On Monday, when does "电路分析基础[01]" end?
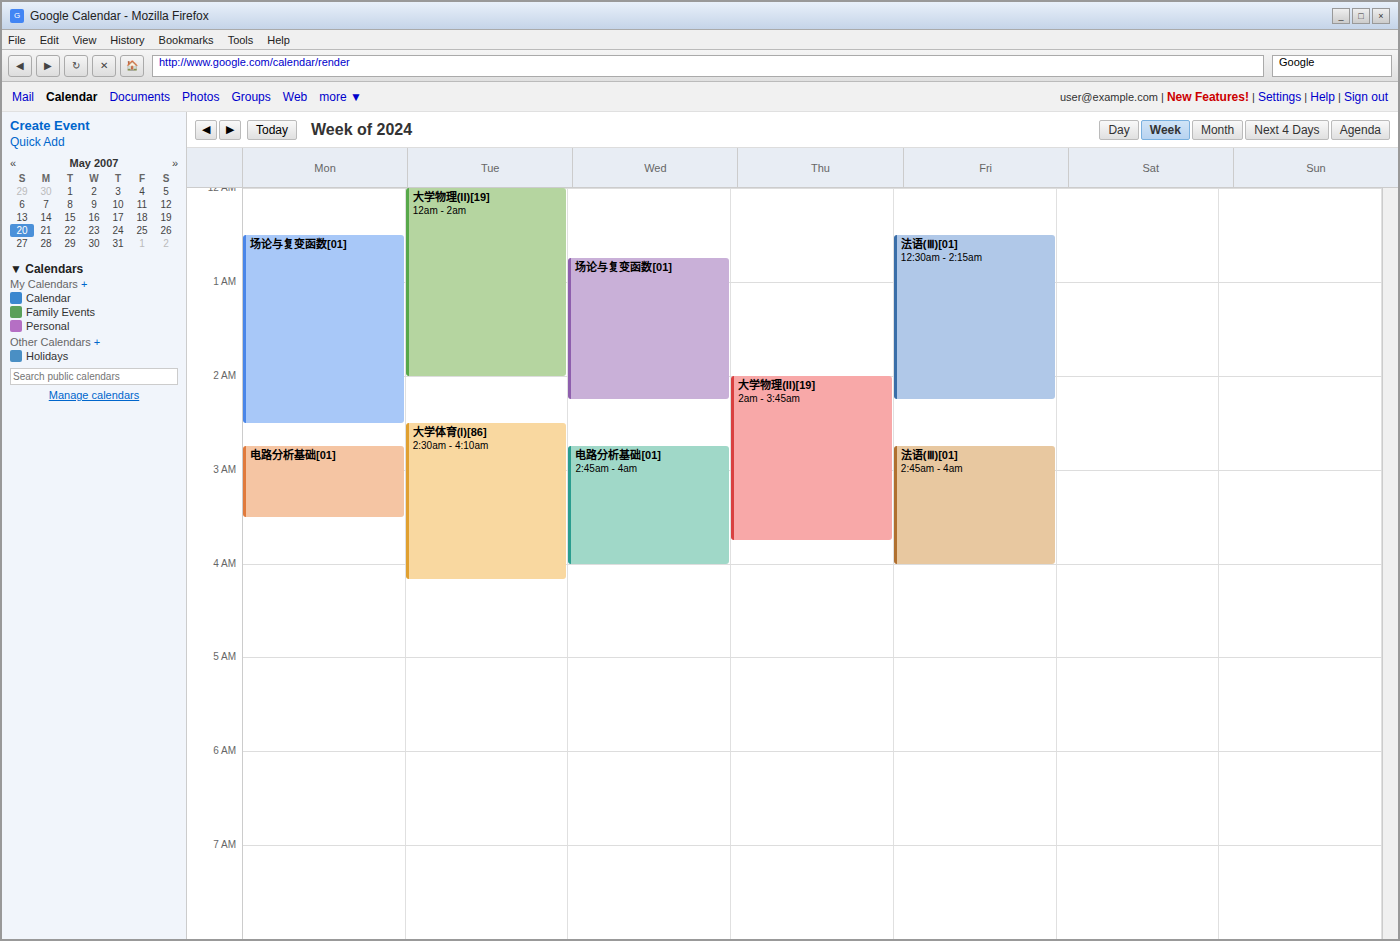
3:30 AM